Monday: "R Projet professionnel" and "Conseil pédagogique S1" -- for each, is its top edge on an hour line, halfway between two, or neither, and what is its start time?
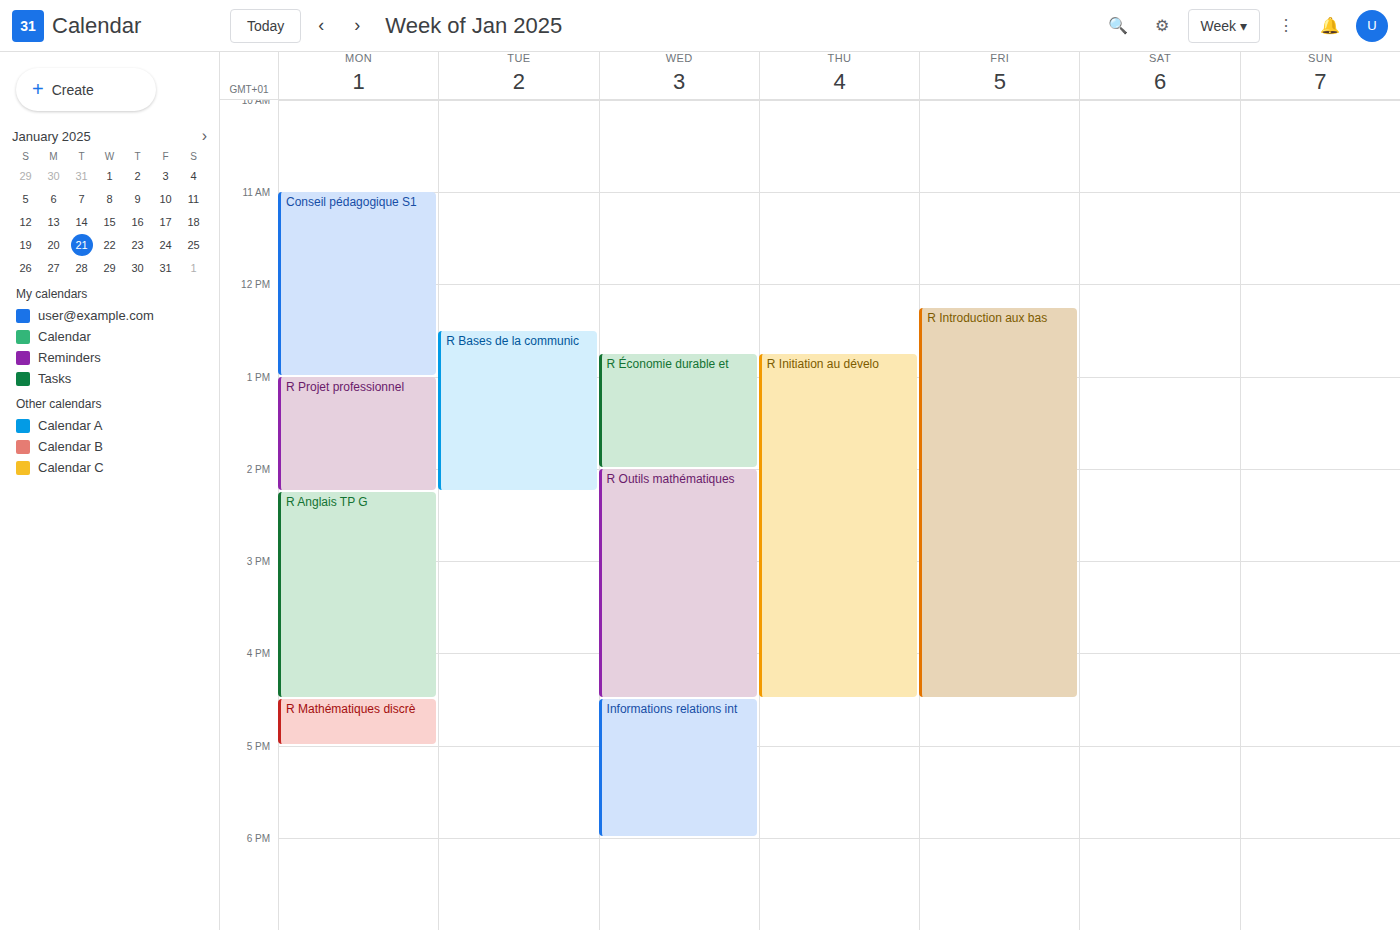
"R Projet professionnel": 1:00 PM, exactly on the 1 PM line. "Conseil pédagogique S1": 11:00 AM, exactly on the 11 AM line.